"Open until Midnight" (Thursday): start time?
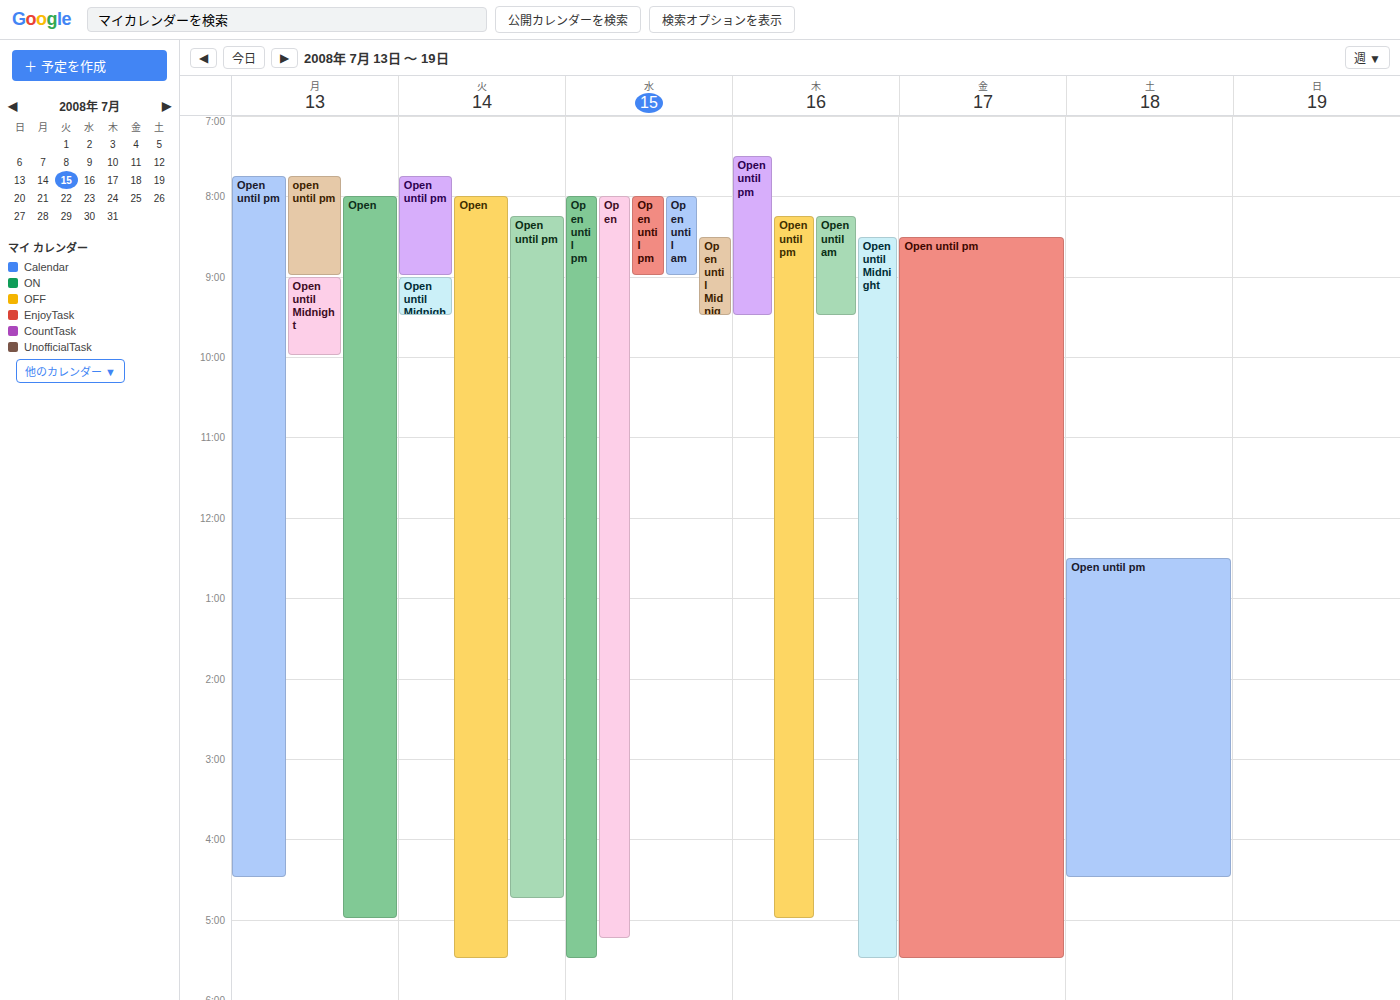
8:30 AM